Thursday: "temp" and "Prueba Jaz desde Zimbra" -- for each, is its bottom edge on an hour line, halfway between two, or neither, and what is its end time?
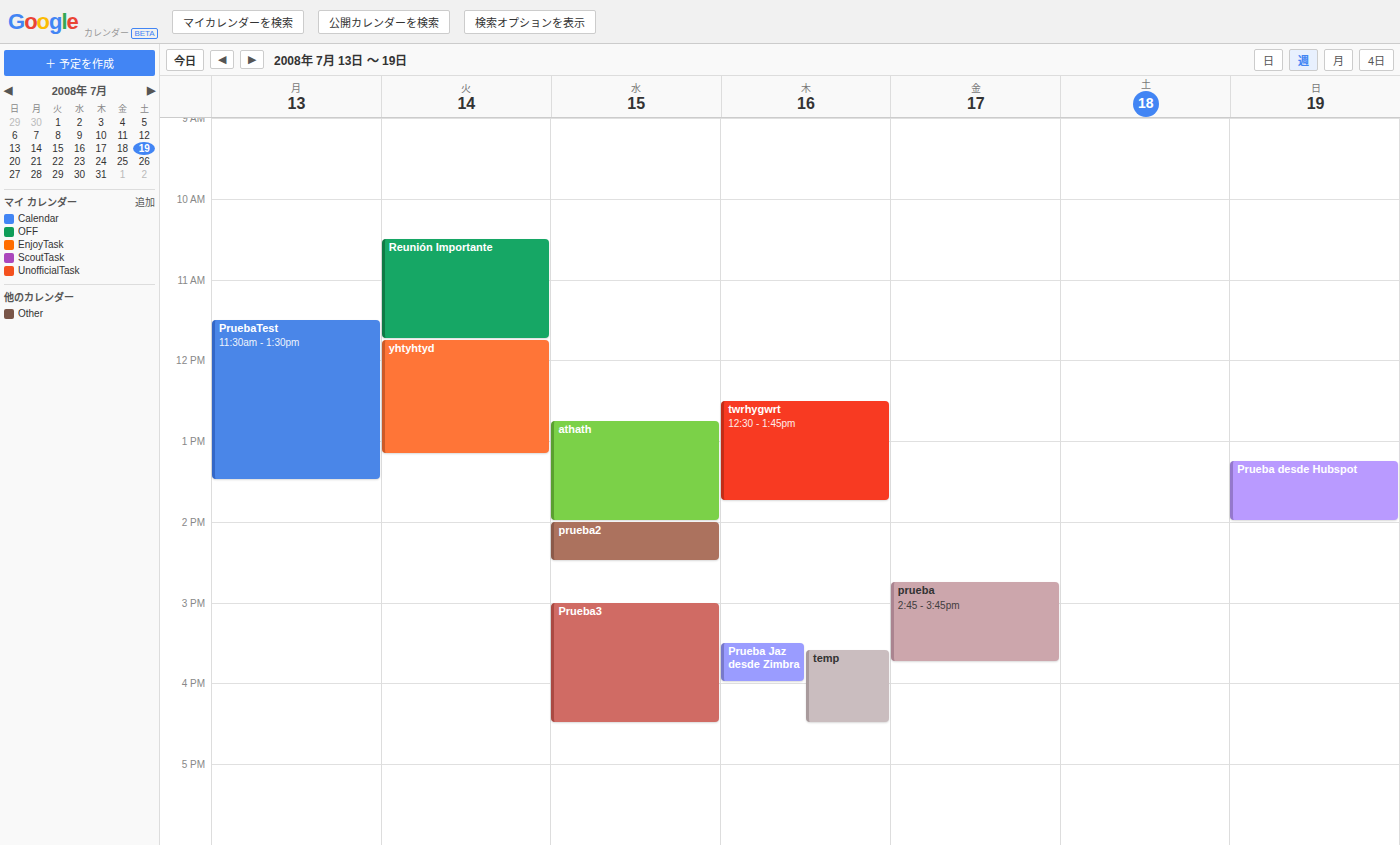
"temp": 4:30 PM, halfway between the 4 PM and 5 PM lines. "Prueba Jaz desde Zimbra": 4:00 PM, exactly on the 4 PM line.